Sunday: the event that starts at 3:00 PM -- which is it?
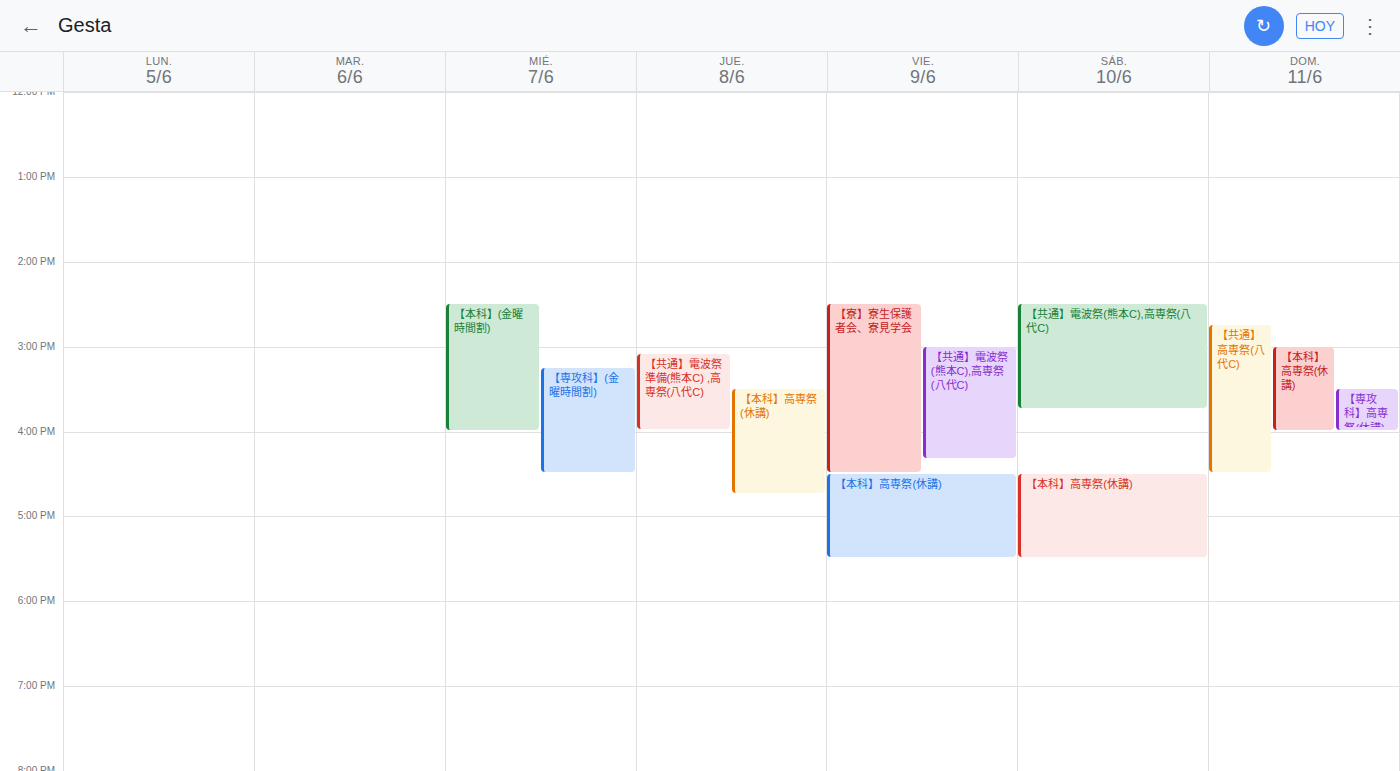
"【本科】高専祭(休講)"